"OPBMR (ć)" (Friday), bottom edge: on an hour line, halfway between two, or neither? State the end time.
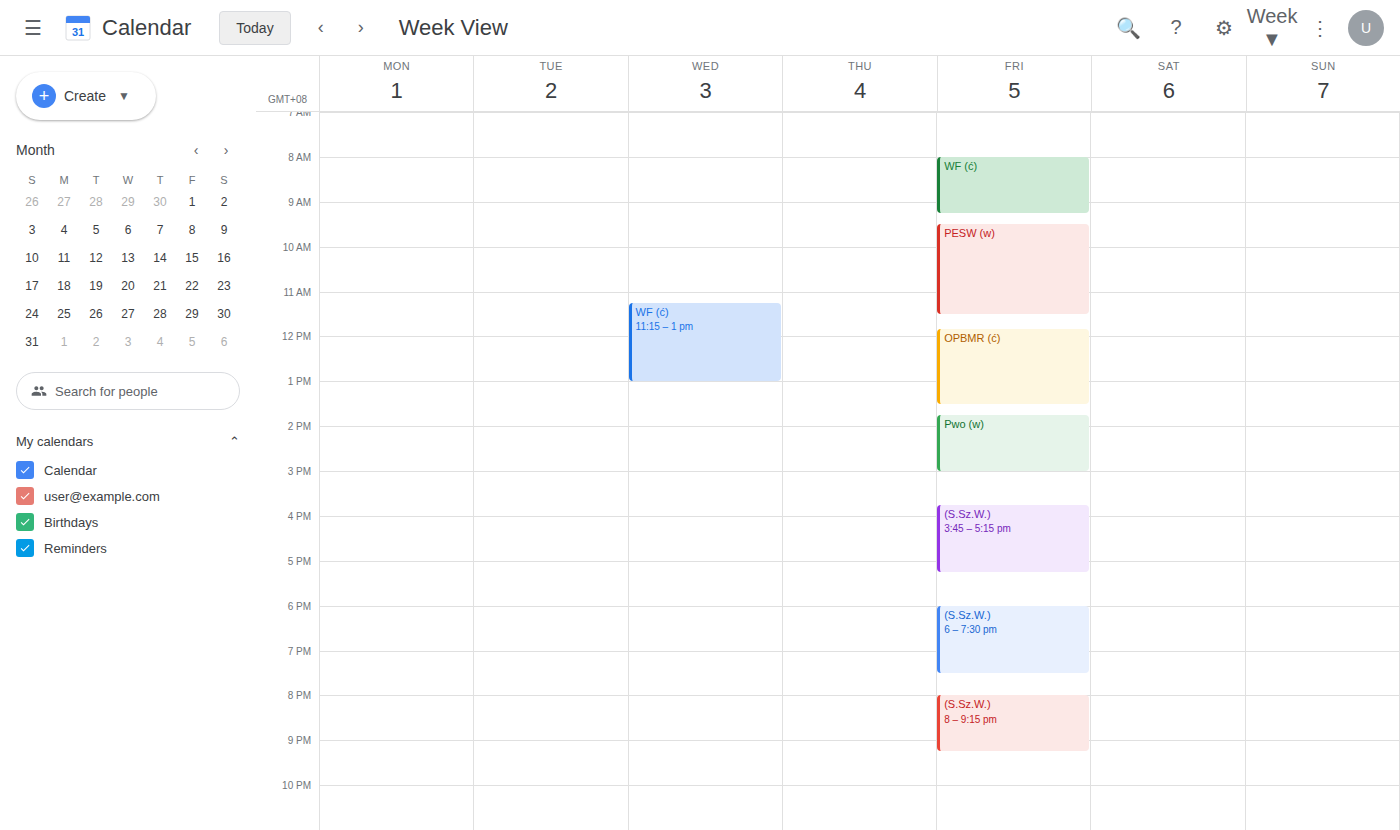
1:30 PM -- halfway between the 1 PM and 2 PM lines.